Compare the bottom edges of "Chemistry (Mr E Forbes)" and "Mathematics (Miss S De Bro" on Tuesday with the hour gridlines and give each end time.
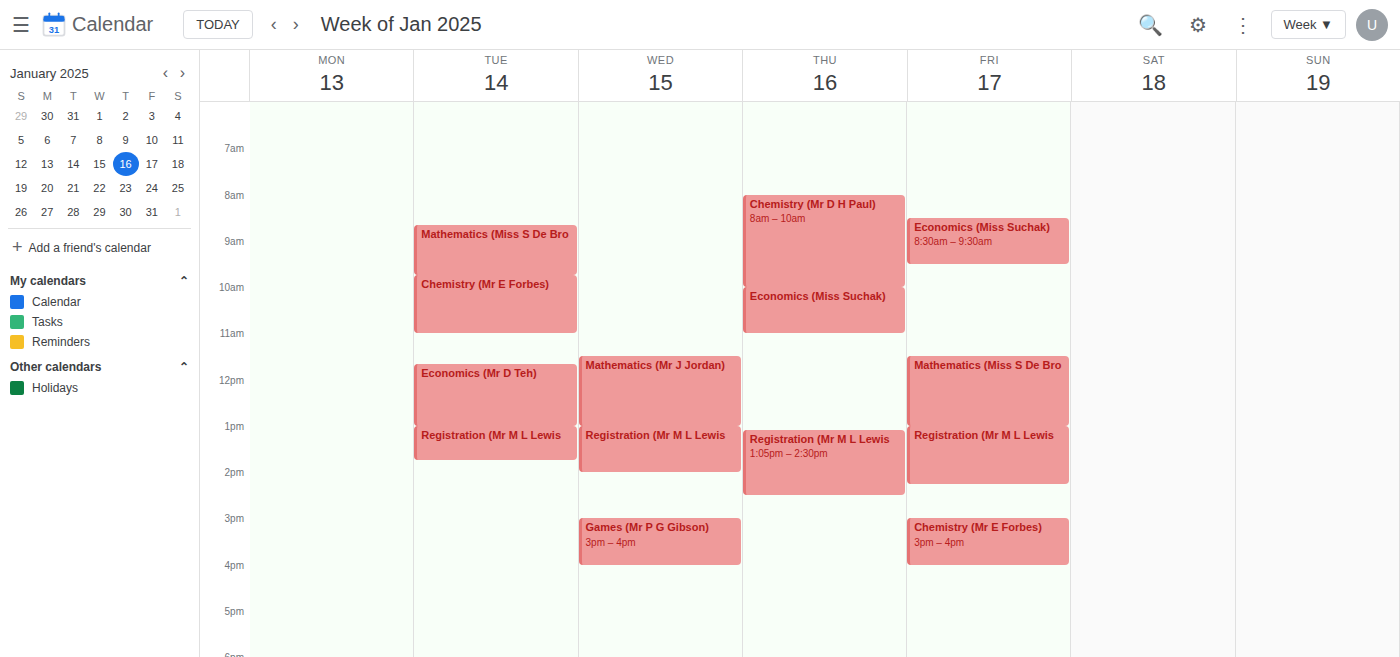
"Chemistry (Mr E Forbes)": 11:00 AM, exactly on the 11 AM line. "Mathematics (Miss S De Bro": 9:45 AM, neither: three quarters of the way from the 9 AM line to the 10 AM line.